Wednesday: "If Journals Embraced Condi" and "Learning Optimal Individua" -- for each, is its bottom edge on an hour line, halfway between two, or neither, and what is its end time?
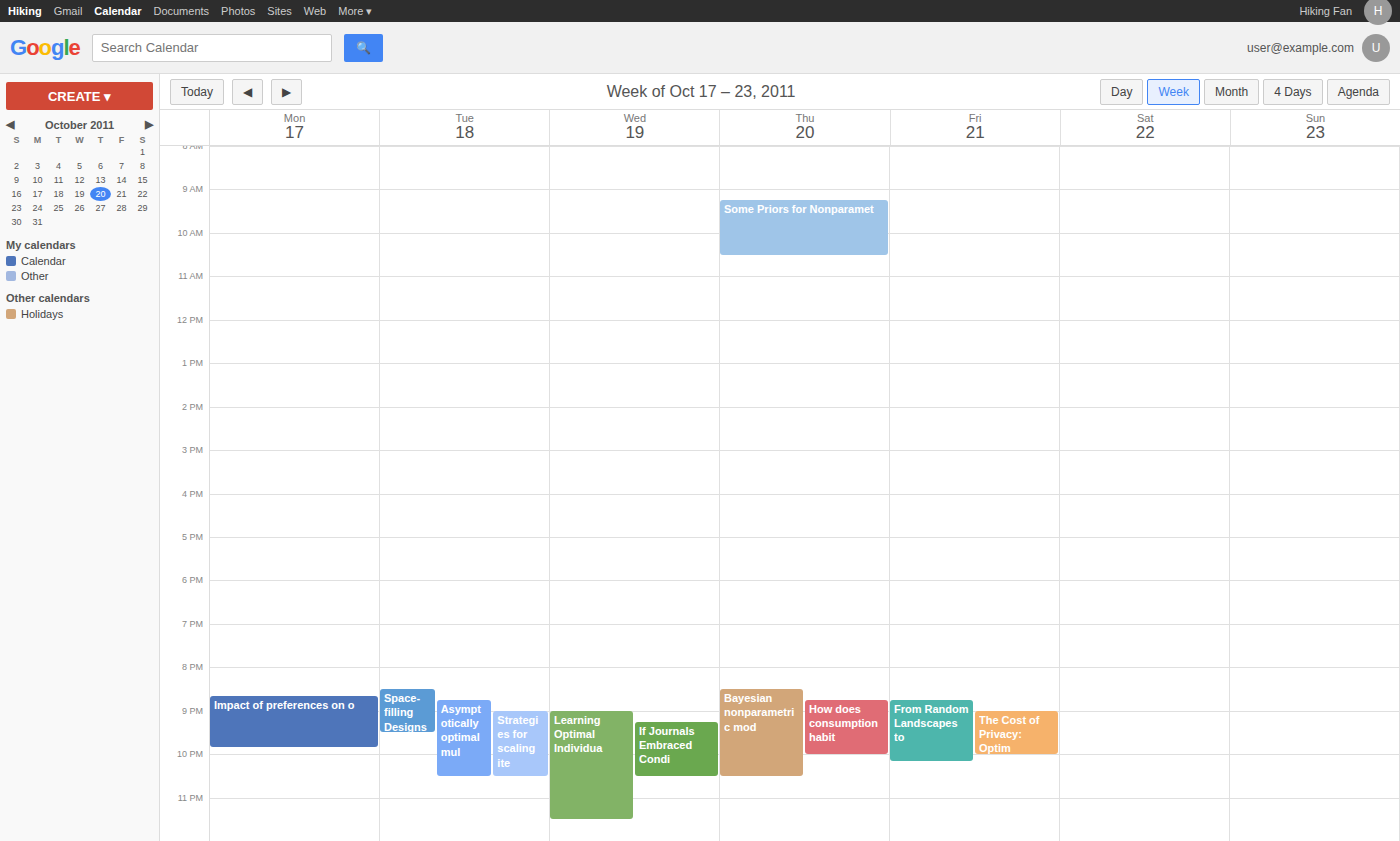
"If Journals Embraced Condi": 10:30 PM, halfway between the 10 PM and 11 PM lines. "Learning Optimal Individua": 11:30 PM, halfway between the 11 PM and 12 AM lines.